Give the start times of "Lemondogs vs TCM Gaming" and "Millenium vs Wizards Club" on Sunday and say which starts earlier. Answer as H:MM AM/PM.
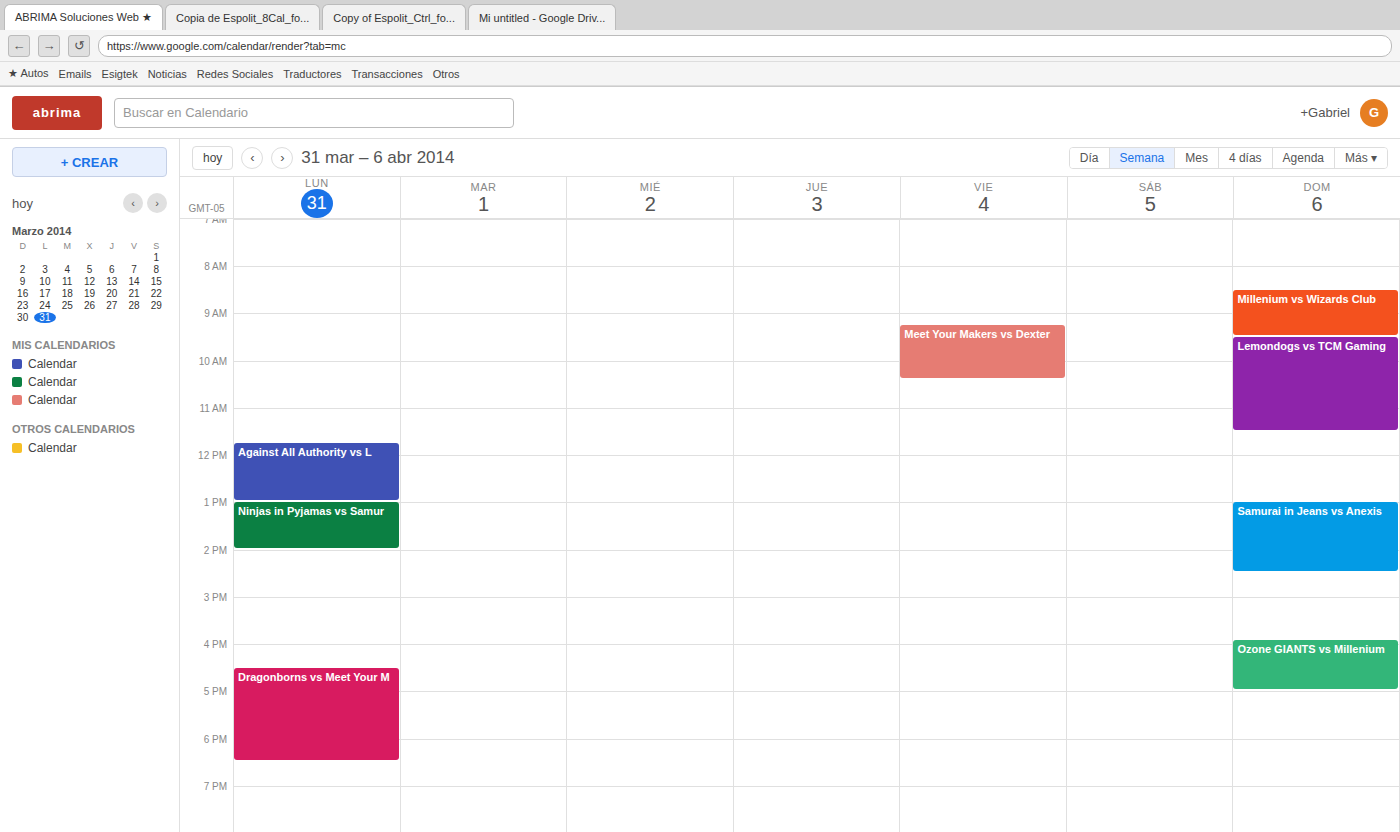
"Millenium vs Wizards Club" 8:30 AM; "Lemondogs vs TCM Gaming" 9:30 AM.